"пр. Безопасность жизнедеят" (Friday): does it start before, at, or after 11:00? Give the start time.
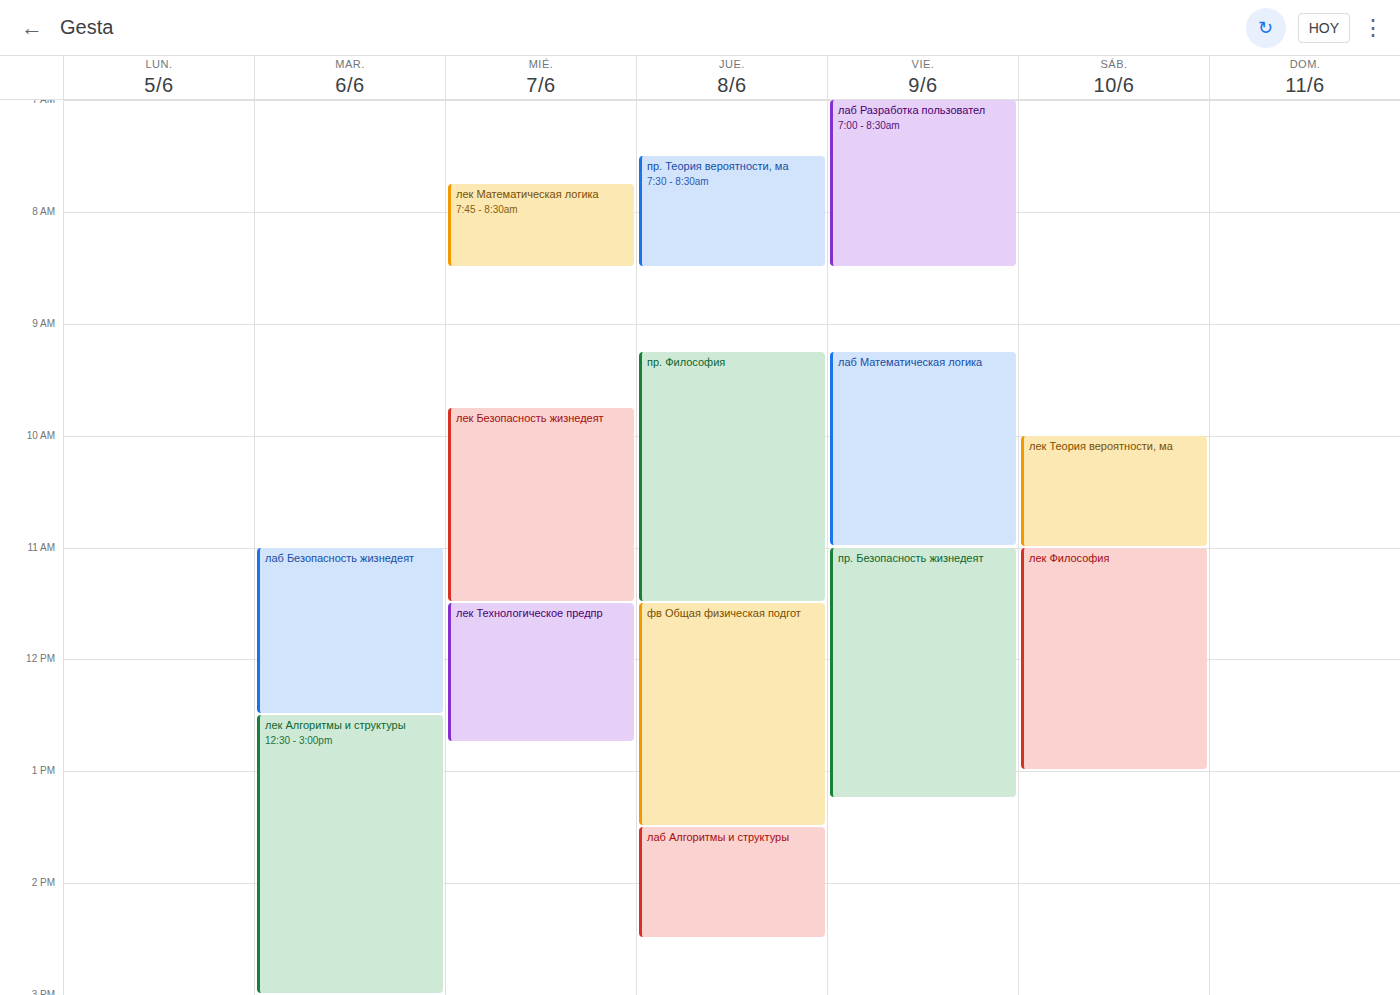
11:00 -- exactly at 11:00, on the 11:00 line.